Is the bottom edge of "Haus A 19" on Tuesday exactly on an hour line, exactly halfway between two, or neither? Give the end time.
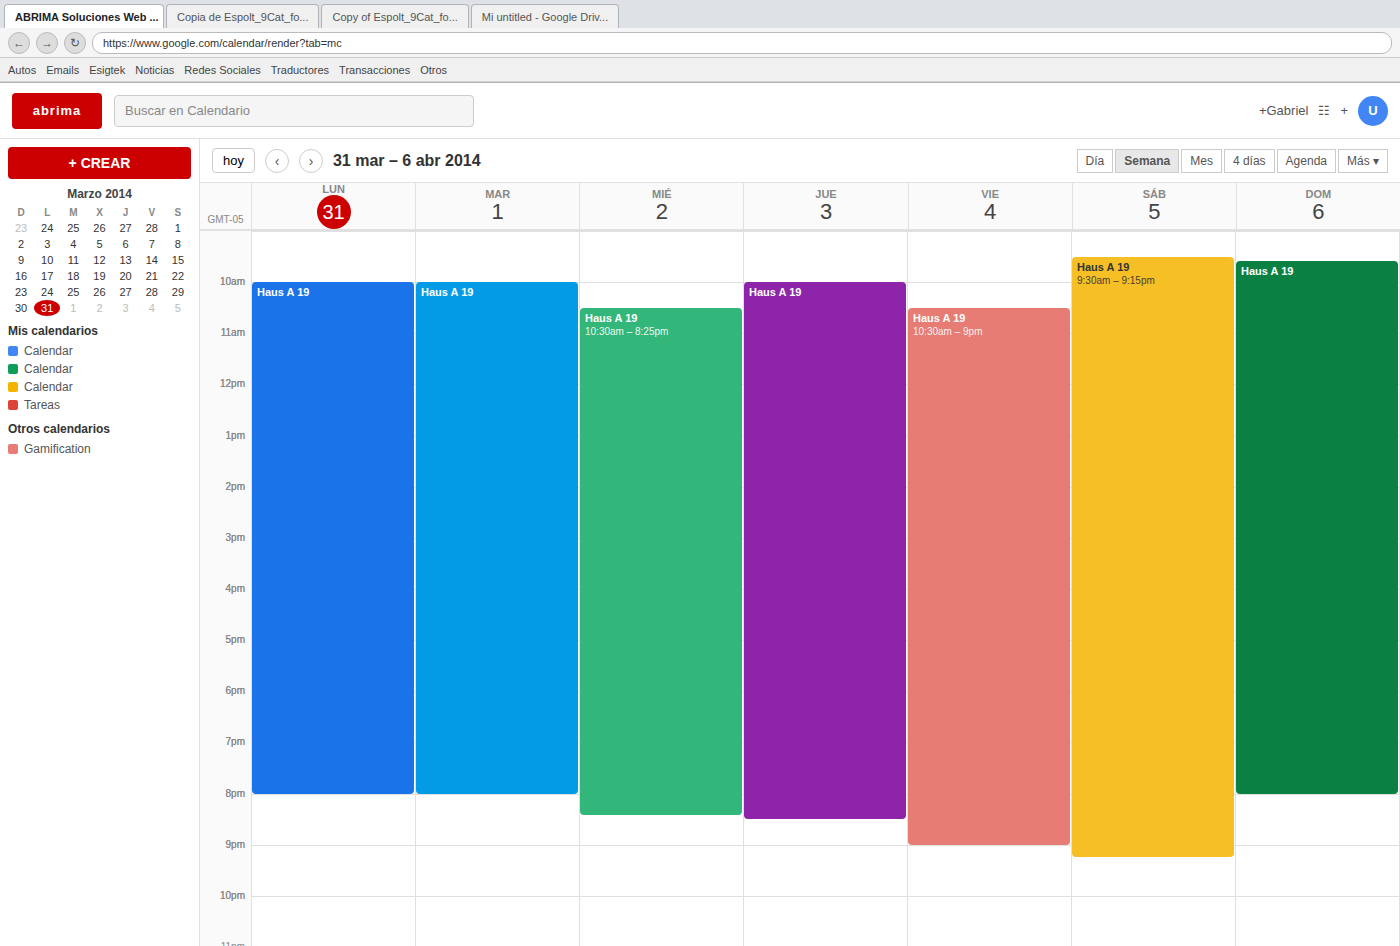
8:00 PM -- exactly on the 8 PM line.